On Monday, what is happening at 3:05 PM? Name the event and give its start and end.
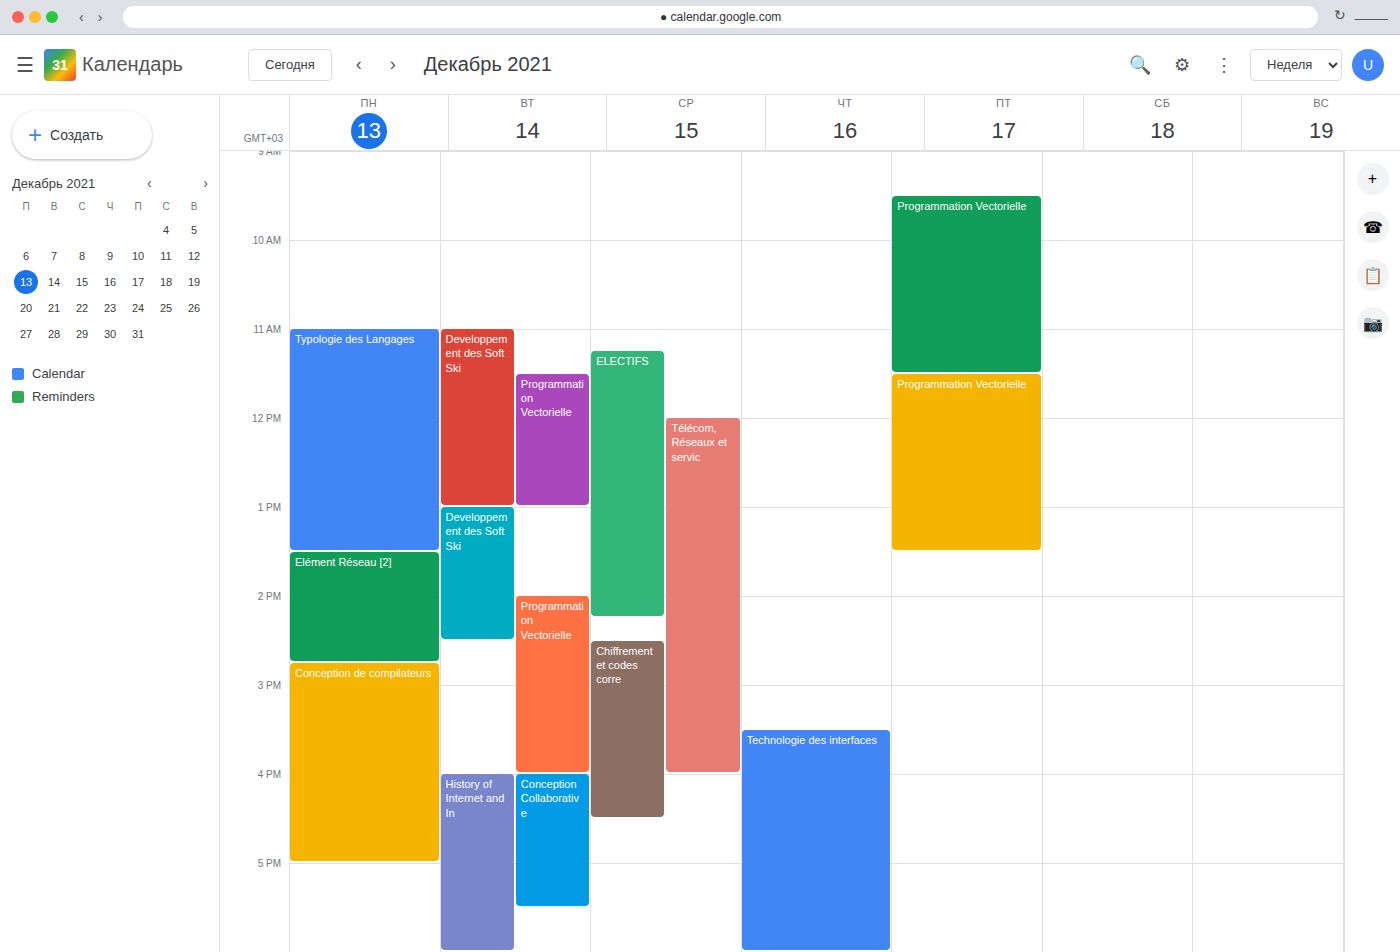
"Conception de compilateurs", 2:45 PM to 5:00 PM